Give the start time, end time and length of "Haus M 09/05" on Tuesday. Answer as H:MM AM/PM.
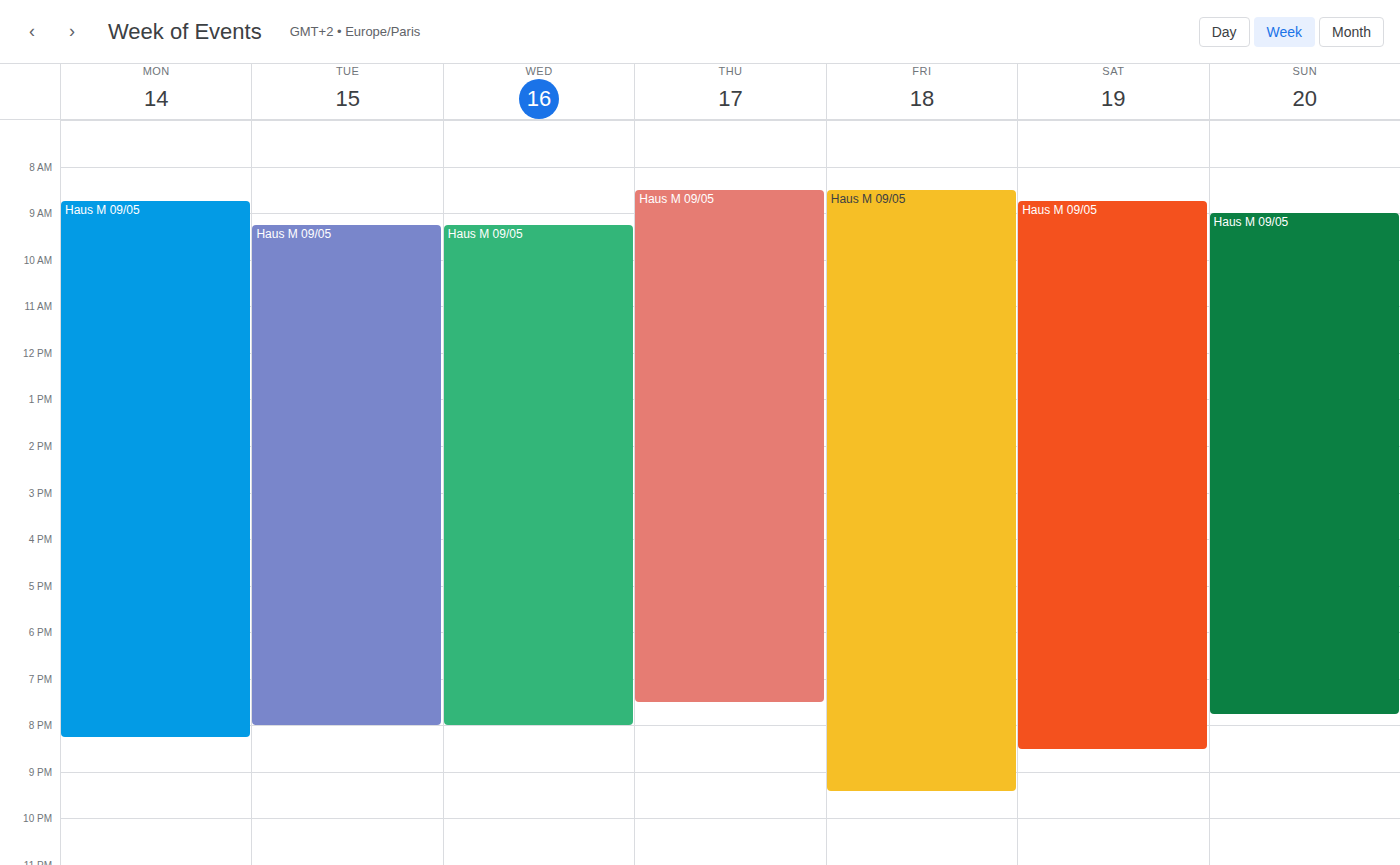
9:15 AM to 8:00 PM, 10 hours 45 minutes